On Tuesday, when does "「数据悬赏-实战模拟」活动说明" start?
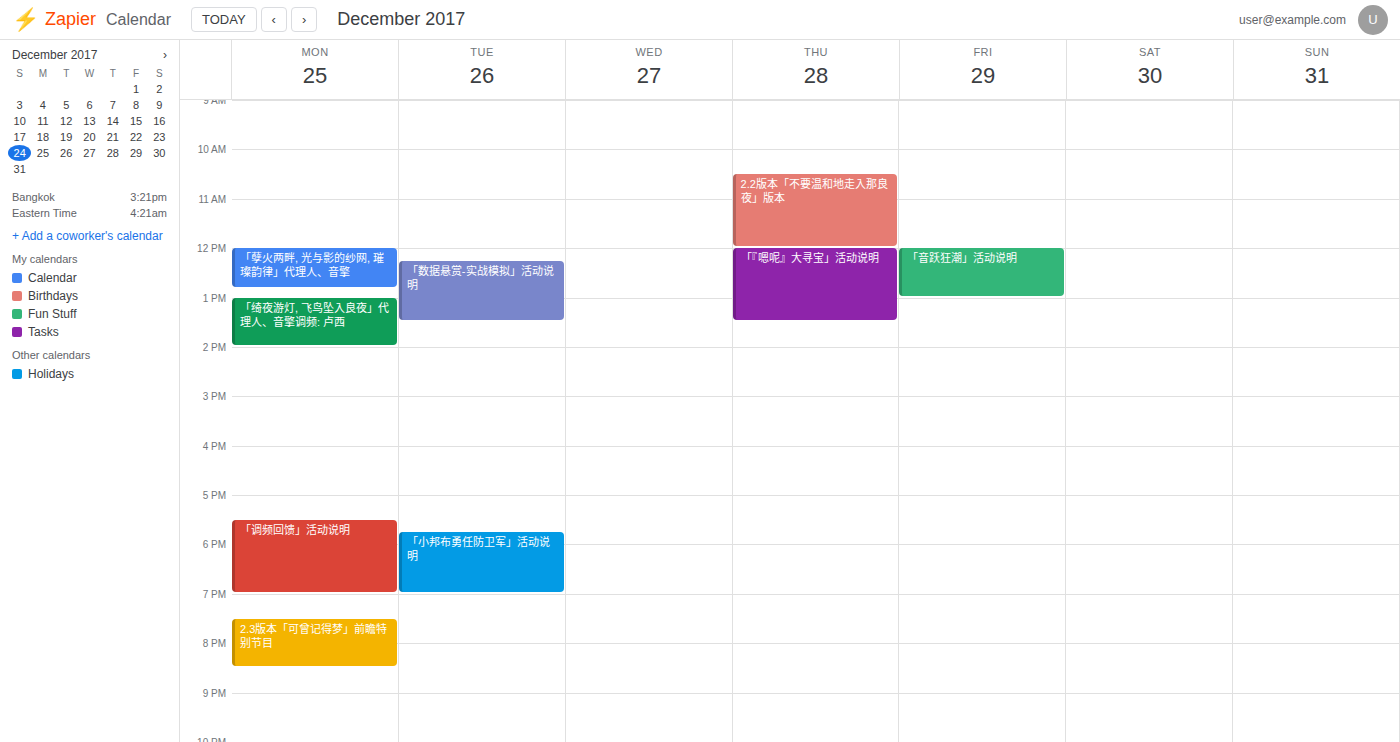
12:15 PM